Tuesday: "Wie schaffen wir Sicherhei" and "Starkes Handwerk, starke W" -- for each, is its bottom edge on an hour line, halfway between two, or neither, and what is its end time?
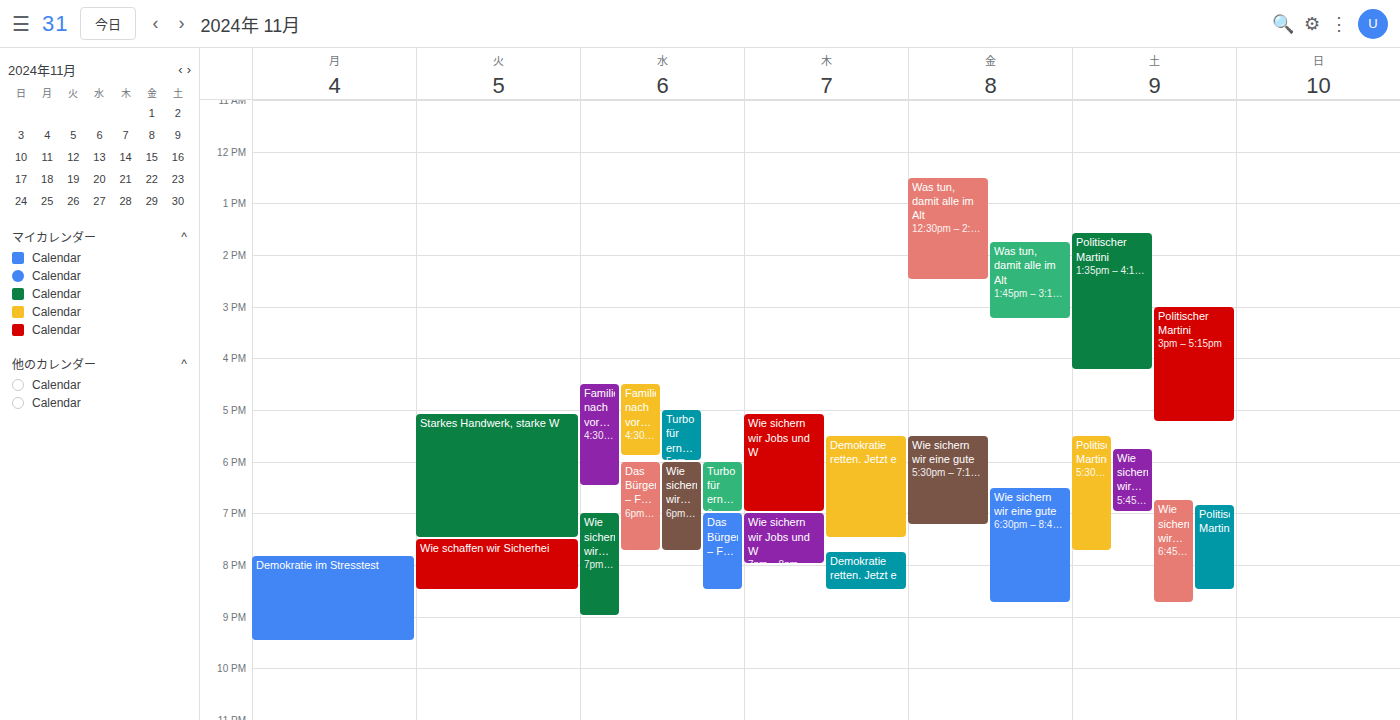
"Wie schaffen wir Sicherhei": 8:30 PM, halfway between the 8 PM and 9 PM lines. "Starkes Handwerk, starke W": 7:30 PM, halfway between the 7 PM and 8 PM lines.